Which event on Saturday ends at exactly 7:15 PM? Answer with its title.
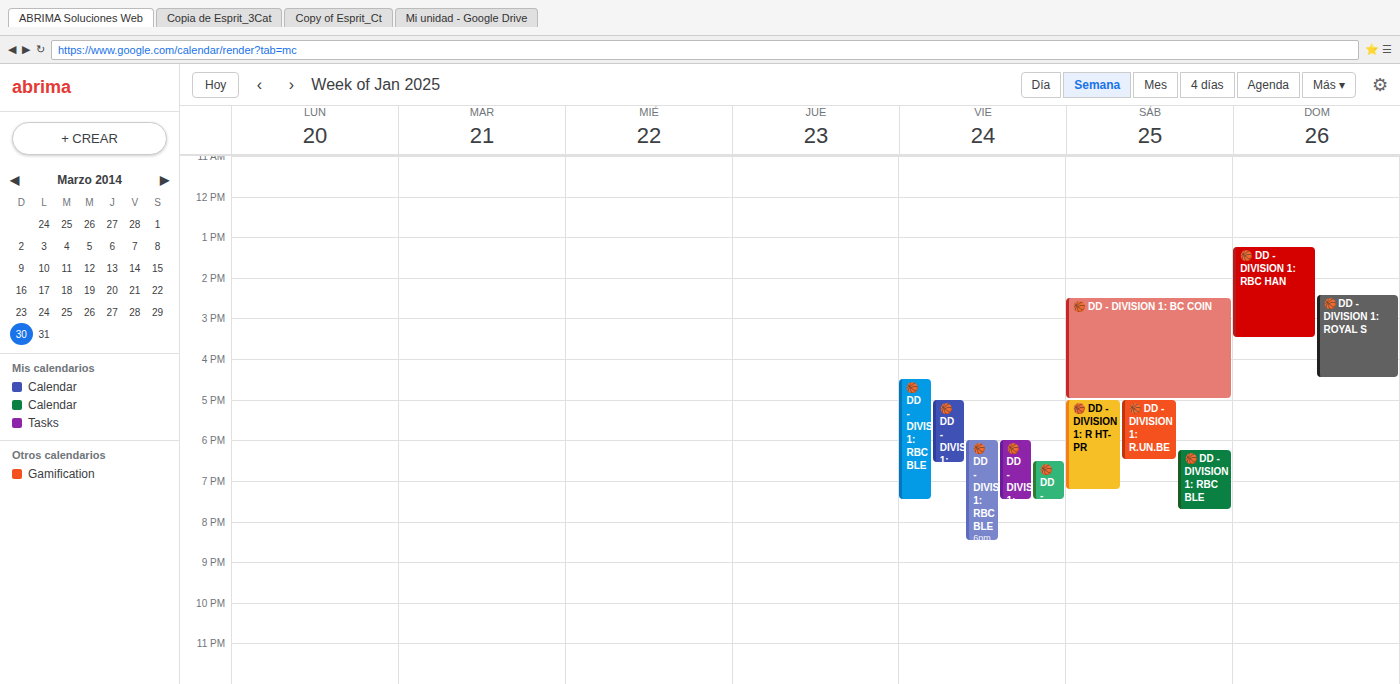
"🏀 DD - DIVISION 1: R HT-PR"